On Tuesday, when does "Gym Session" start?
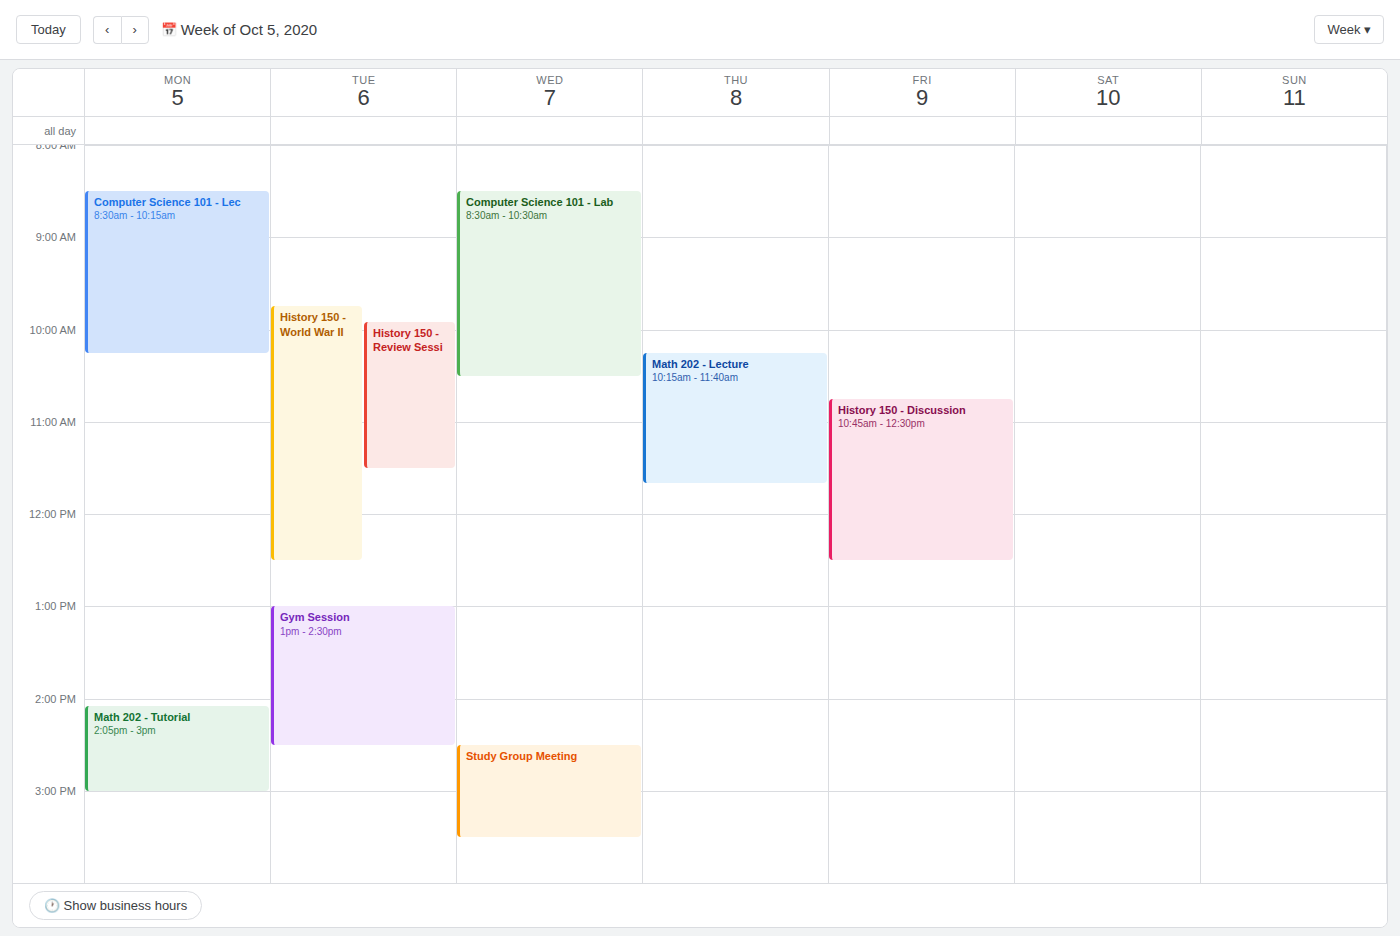
1:00 PM